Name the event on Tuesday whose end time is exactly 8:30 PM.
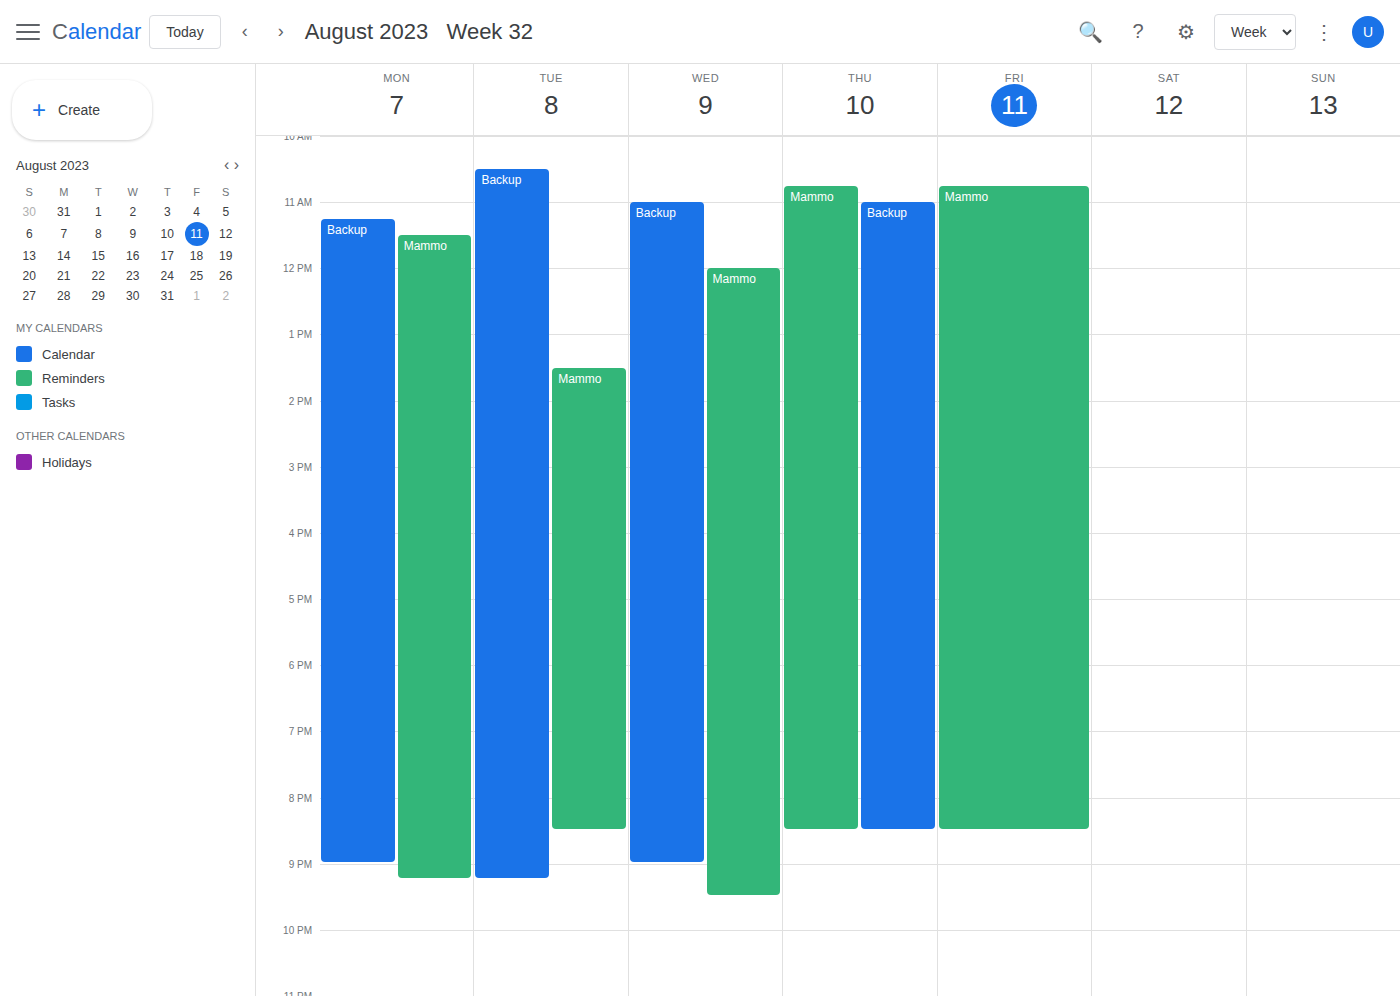
"Mammo"